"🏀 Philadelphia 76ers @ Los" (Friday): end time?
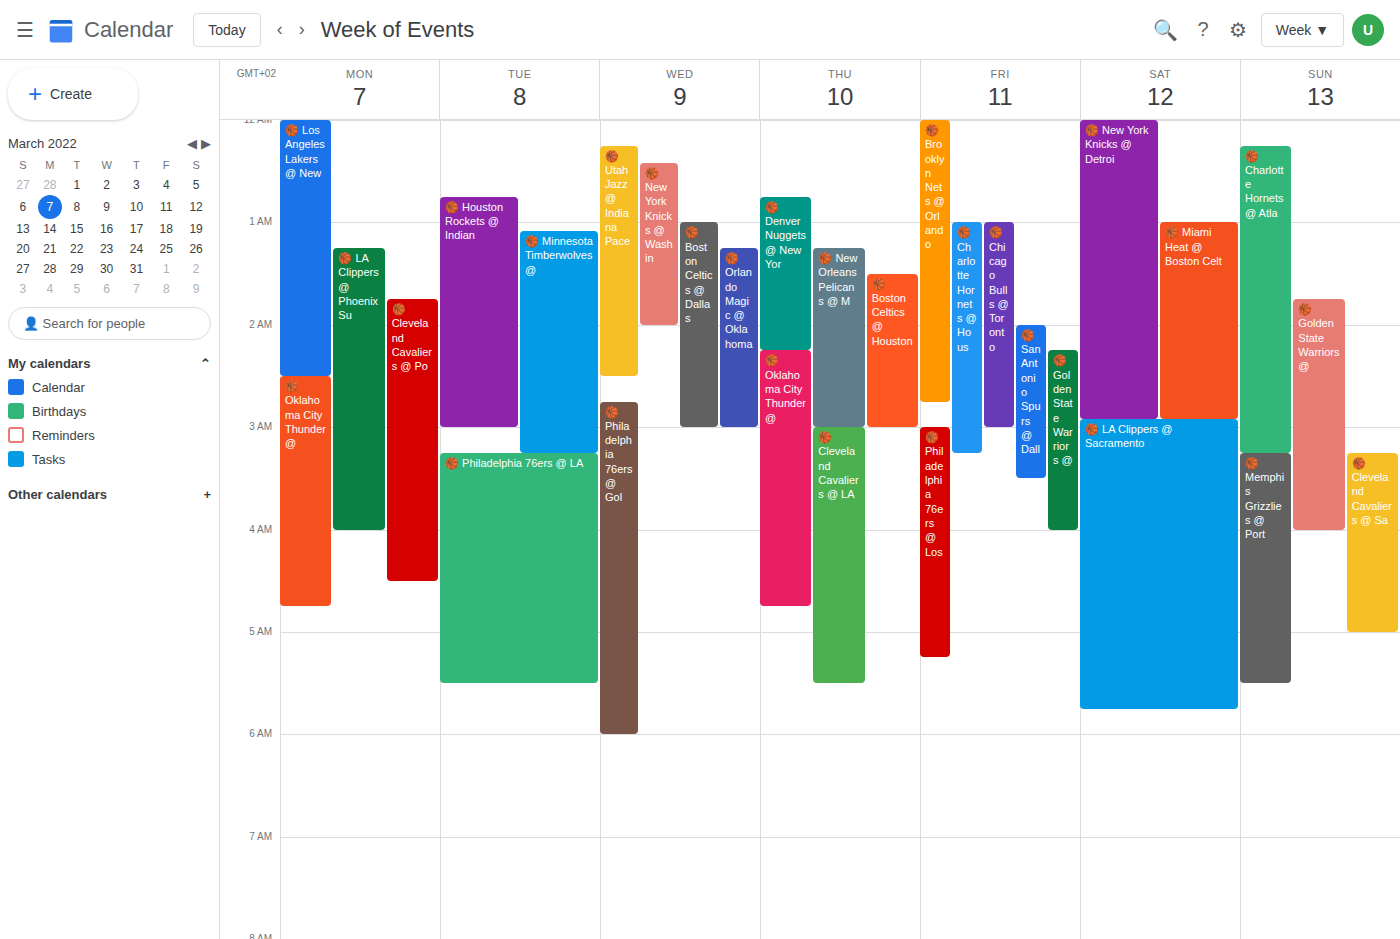
5:15 AM